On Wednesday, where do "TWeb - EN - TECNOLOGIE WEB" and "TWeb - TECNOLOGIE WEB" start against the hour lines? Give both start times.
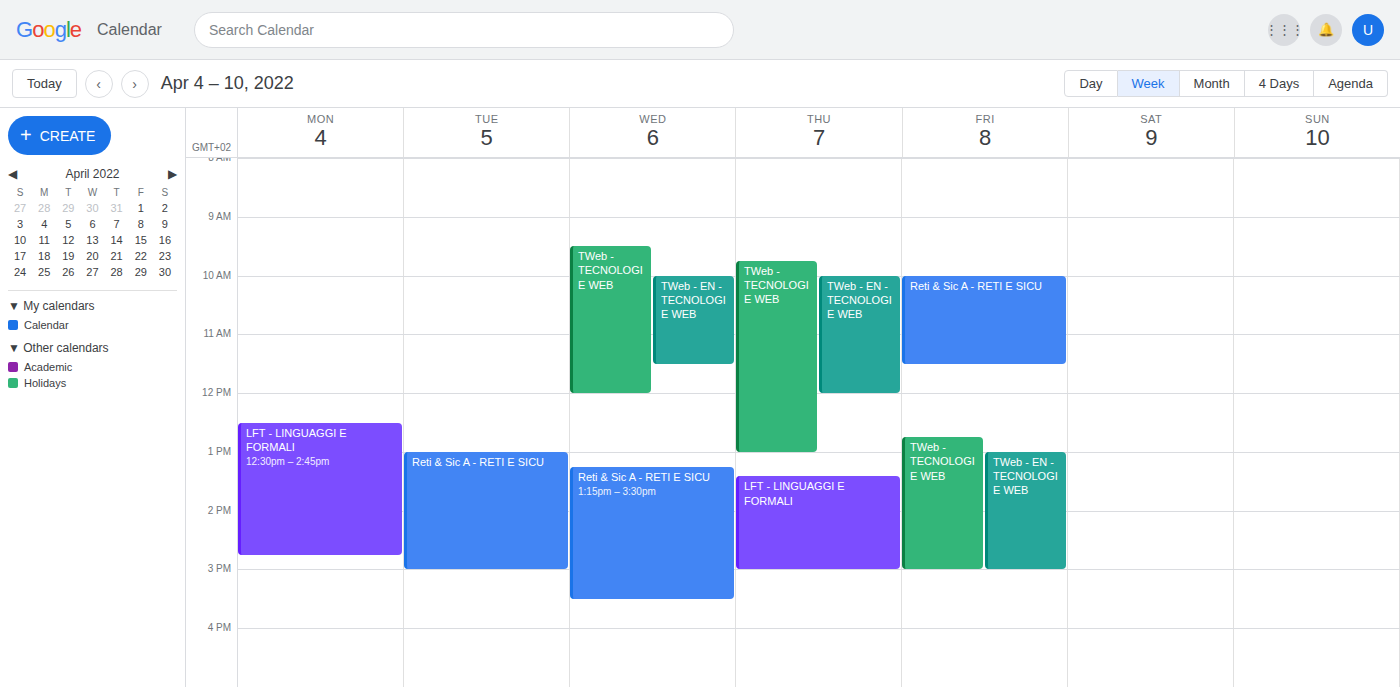
"TWeb - EN - TECNOLOGIE WEB": 10:00 AM, exactly on the 10 AM line. "TWeb - TECNOLOGIE WEB": 9:30 AM, halfway between the 9 AM and 10 AM lines.